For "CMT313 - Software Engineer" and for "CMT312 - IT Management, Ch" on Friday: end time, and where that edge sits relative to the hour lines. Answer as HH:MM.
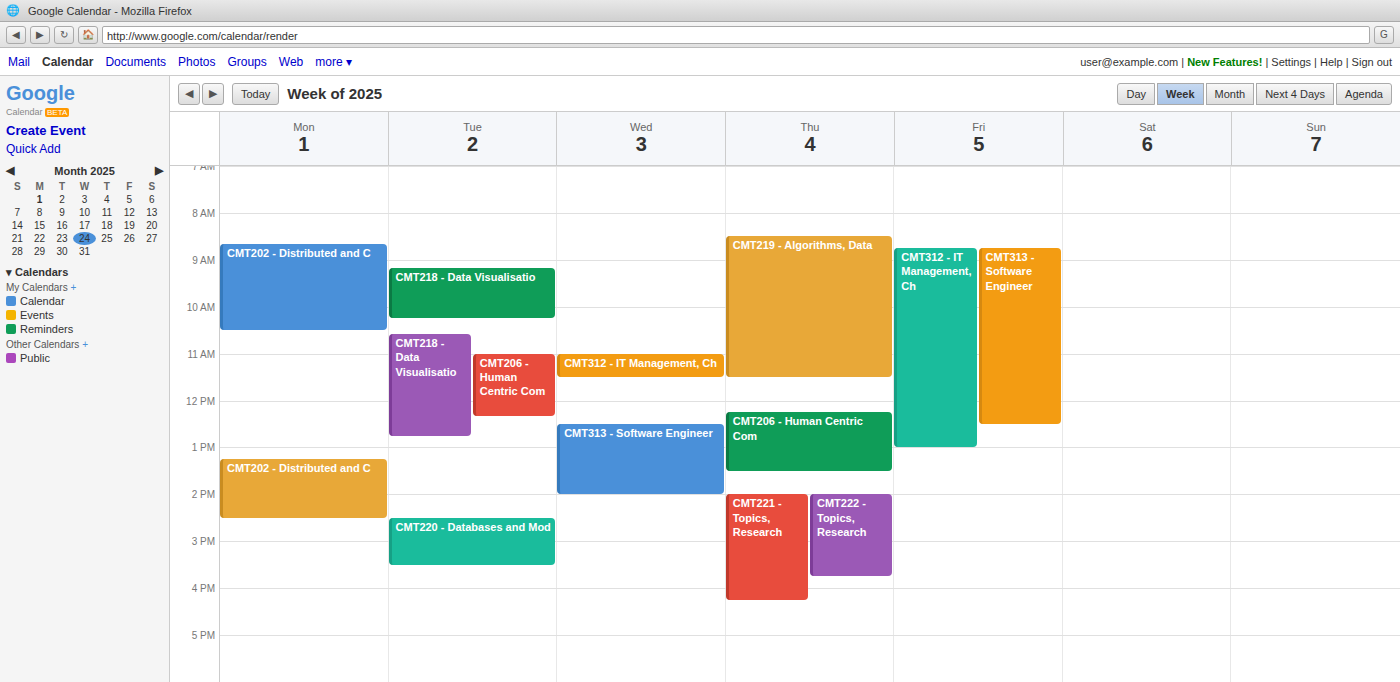
"CMT313 - Software Engineer": 12:30, halfway between the 12:00 and 13:00 lines. "CMT312 - IT Management, Ch": 13:00, exactly on the 13:00 line.